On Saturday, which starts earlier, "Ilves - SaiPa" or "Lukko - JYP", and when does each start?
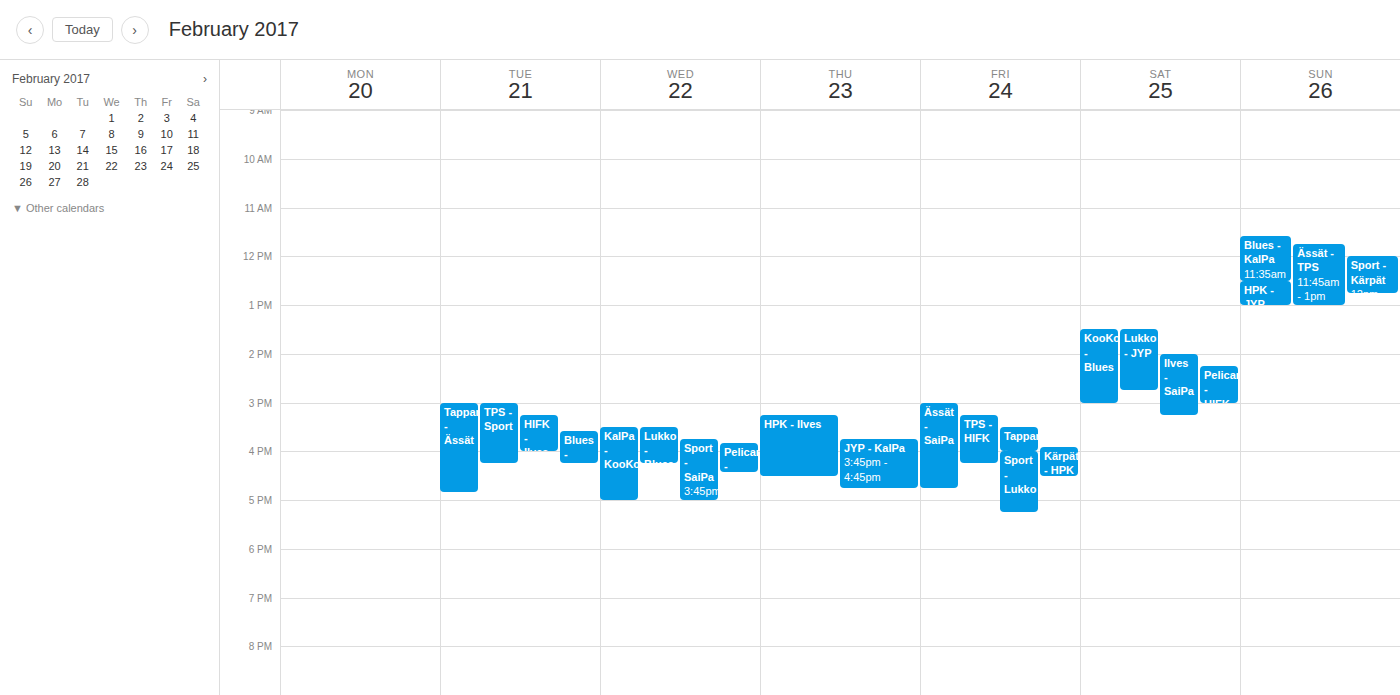
"Lukko - JYP" 1:30 PM; "Ilves - SaiPa" 2:00 PM.